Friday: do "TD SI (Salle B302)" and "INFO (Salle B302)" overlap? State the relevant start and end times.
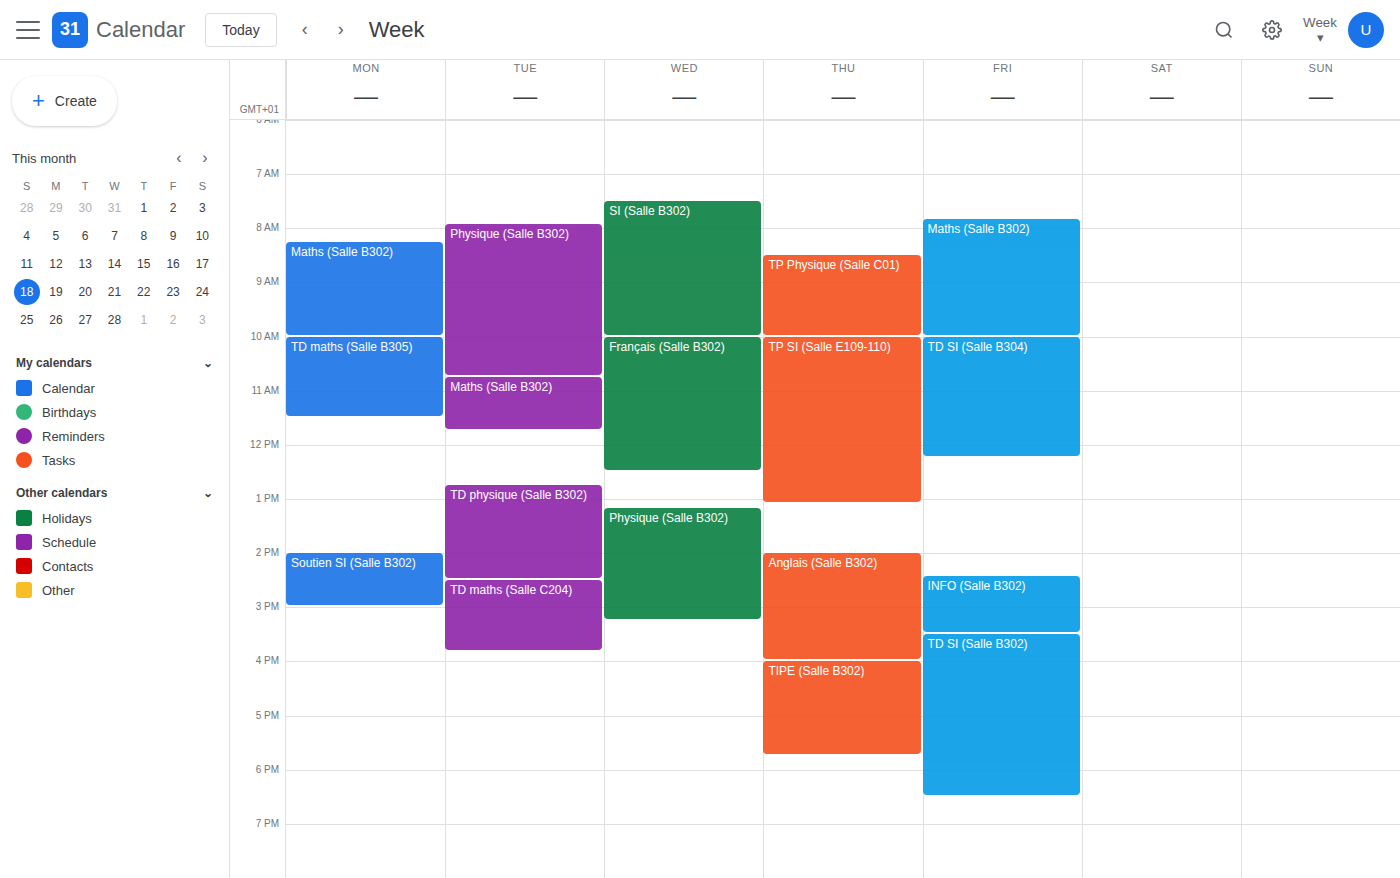
"INFO (Salle B302)" ends at 3:30 PM, exactly when "TD SI (Salle B302)" starts -- they touch but do not overlap.